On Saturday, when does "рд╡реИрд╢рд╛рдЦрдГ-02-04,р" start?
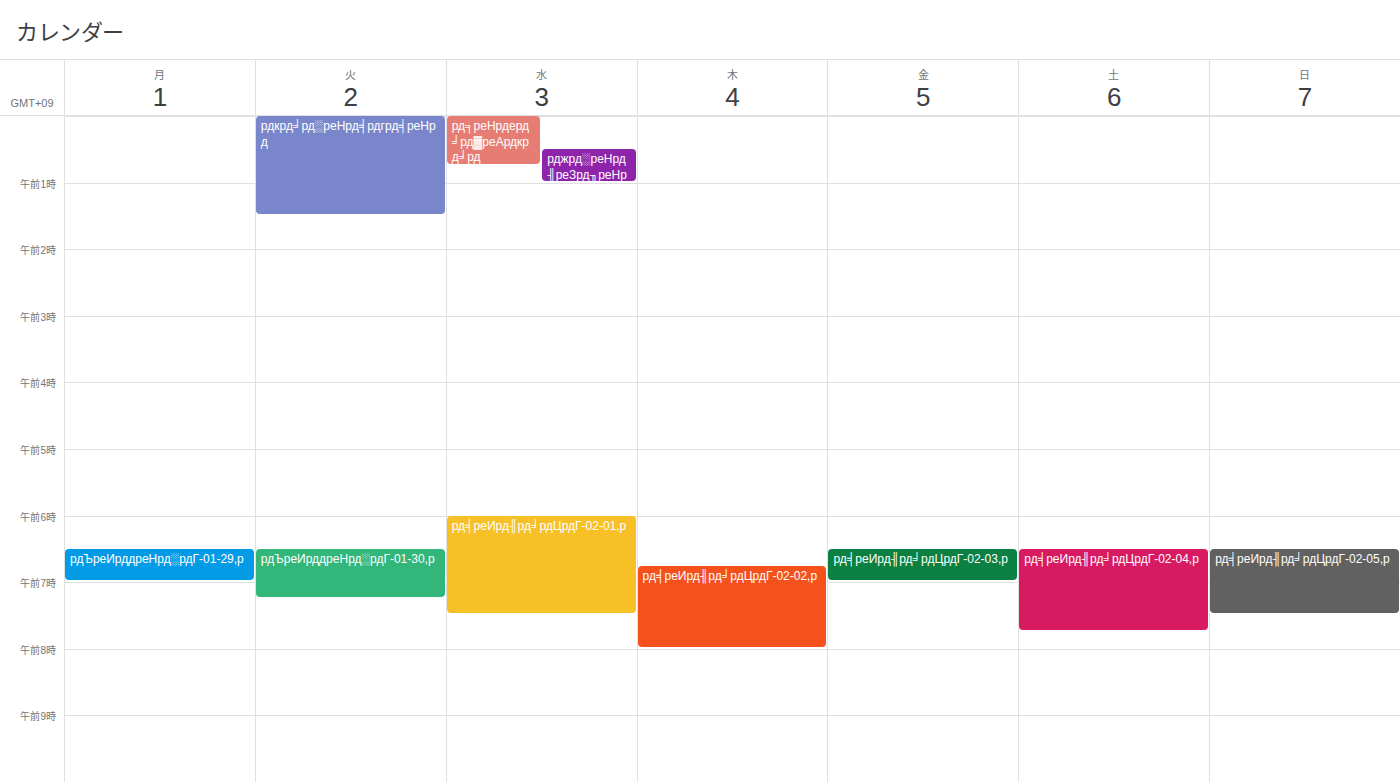
6:30 AM